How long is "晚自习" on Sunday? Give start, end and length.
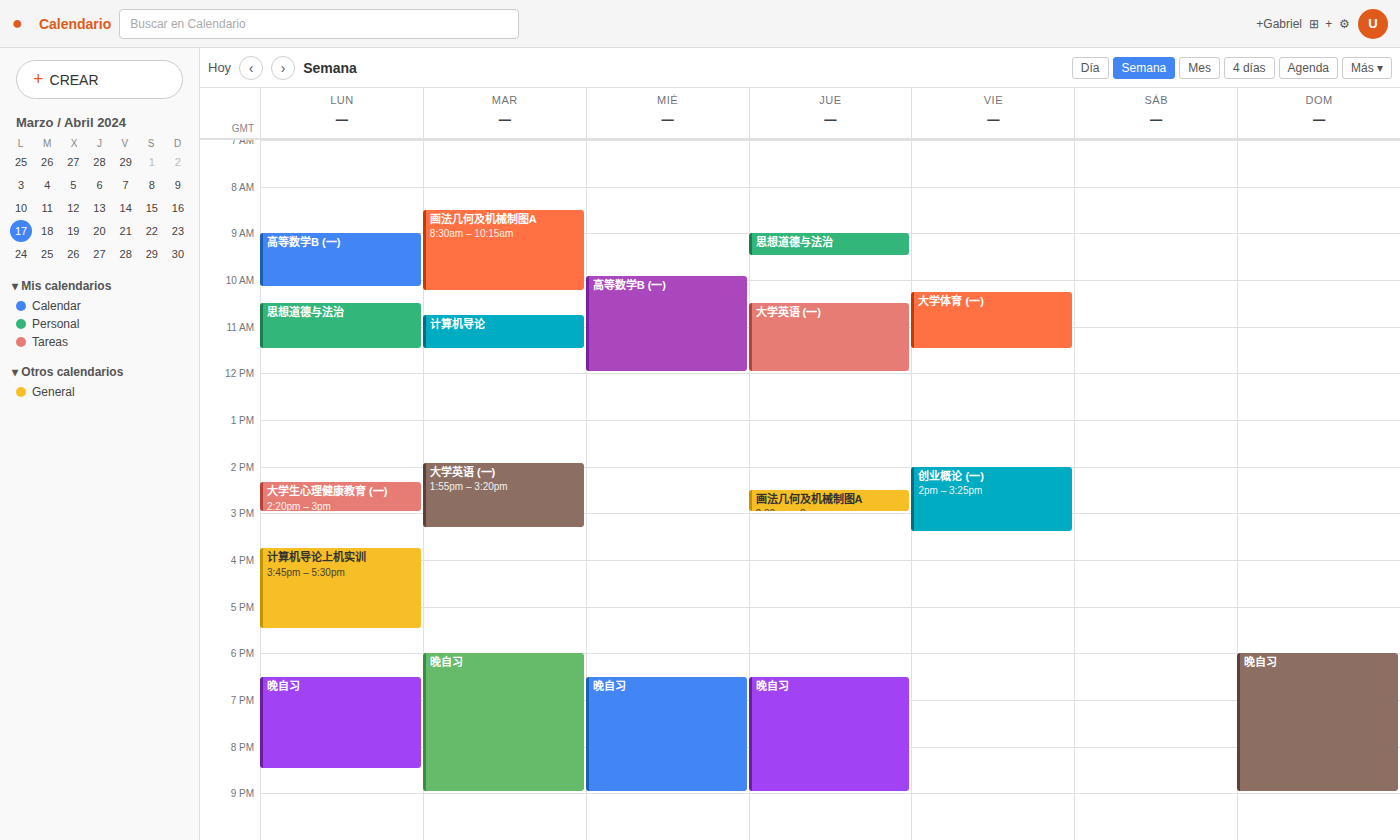
6:00 PM to 9:00 PM, 3 hours